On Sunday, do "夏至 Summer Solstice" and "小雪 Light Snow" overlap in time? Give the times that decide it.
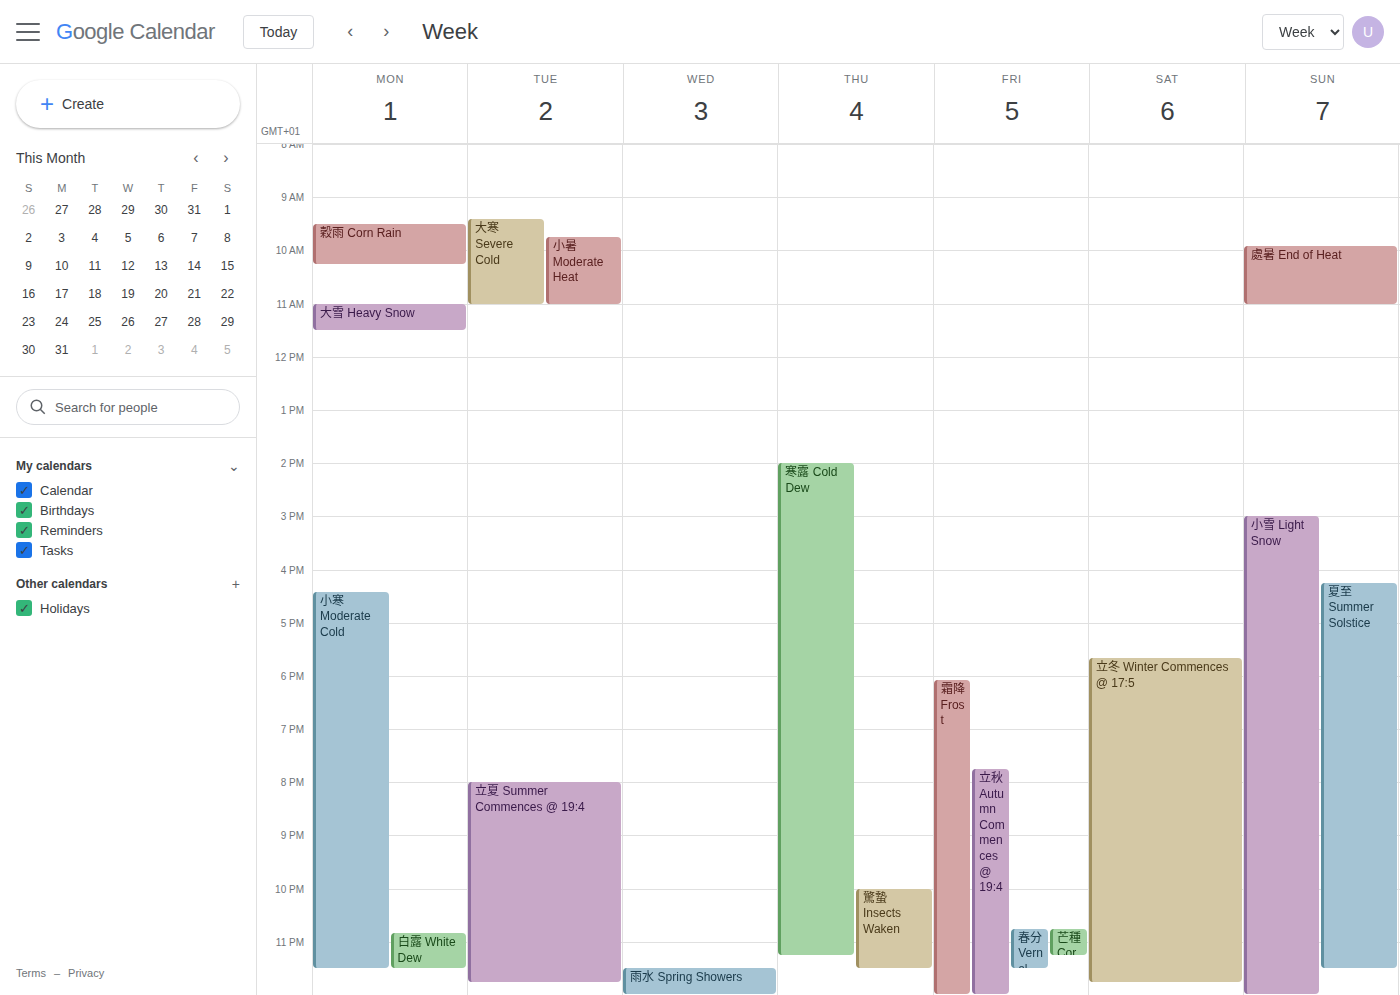
"夏至 Summer Solstice" runs 16:15 to 23:30, inside "小雪 Light Snow" -- they overlap.